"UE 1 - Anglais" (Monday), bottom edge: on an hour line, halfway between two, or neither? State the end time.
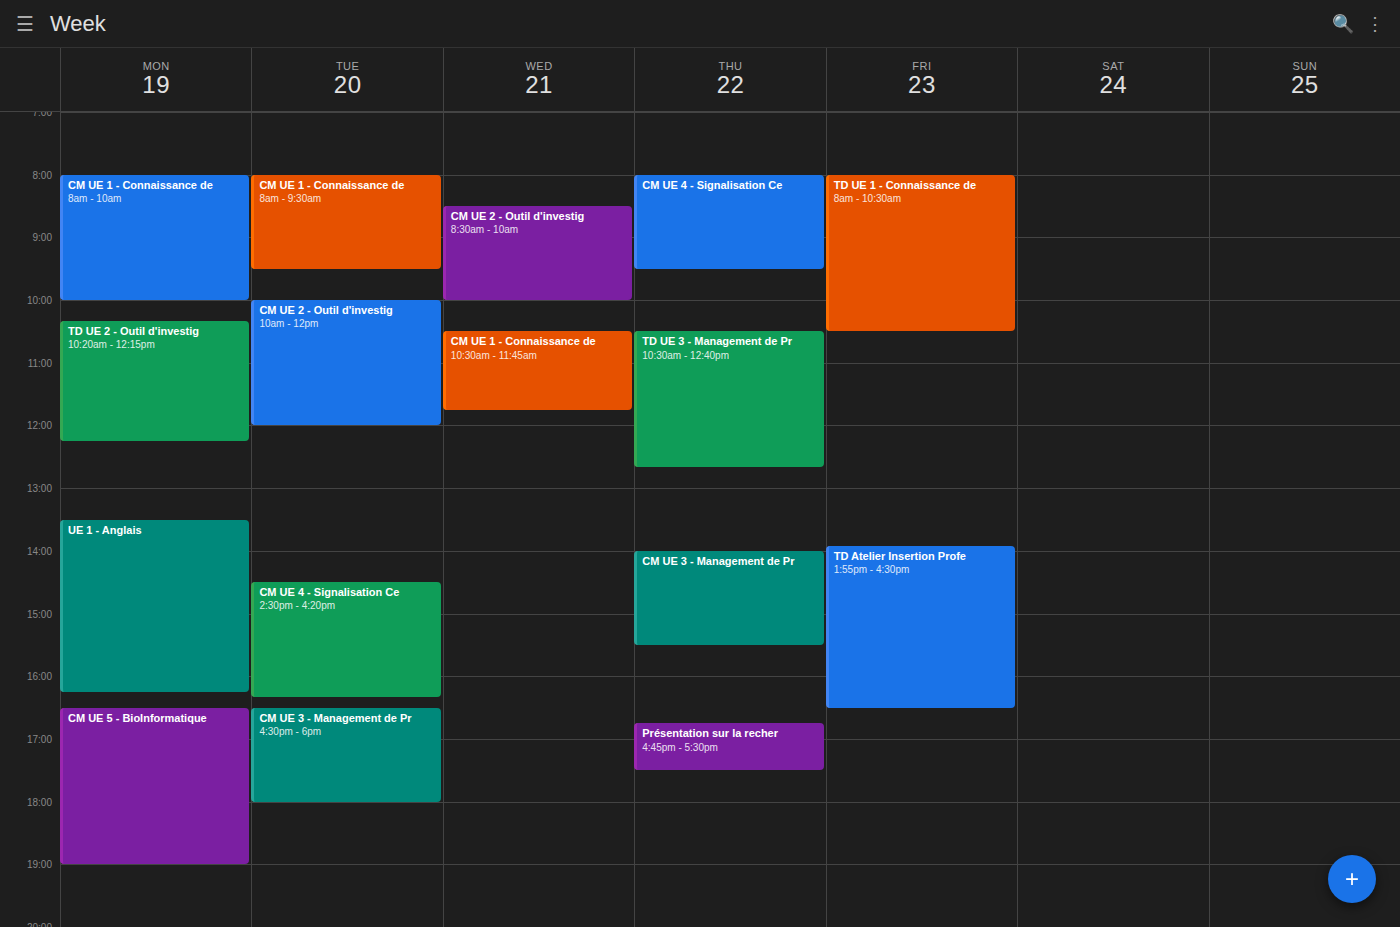
4:15 PM -- neither: a quarter of the way from the 4 PM line to the 5 PM line.